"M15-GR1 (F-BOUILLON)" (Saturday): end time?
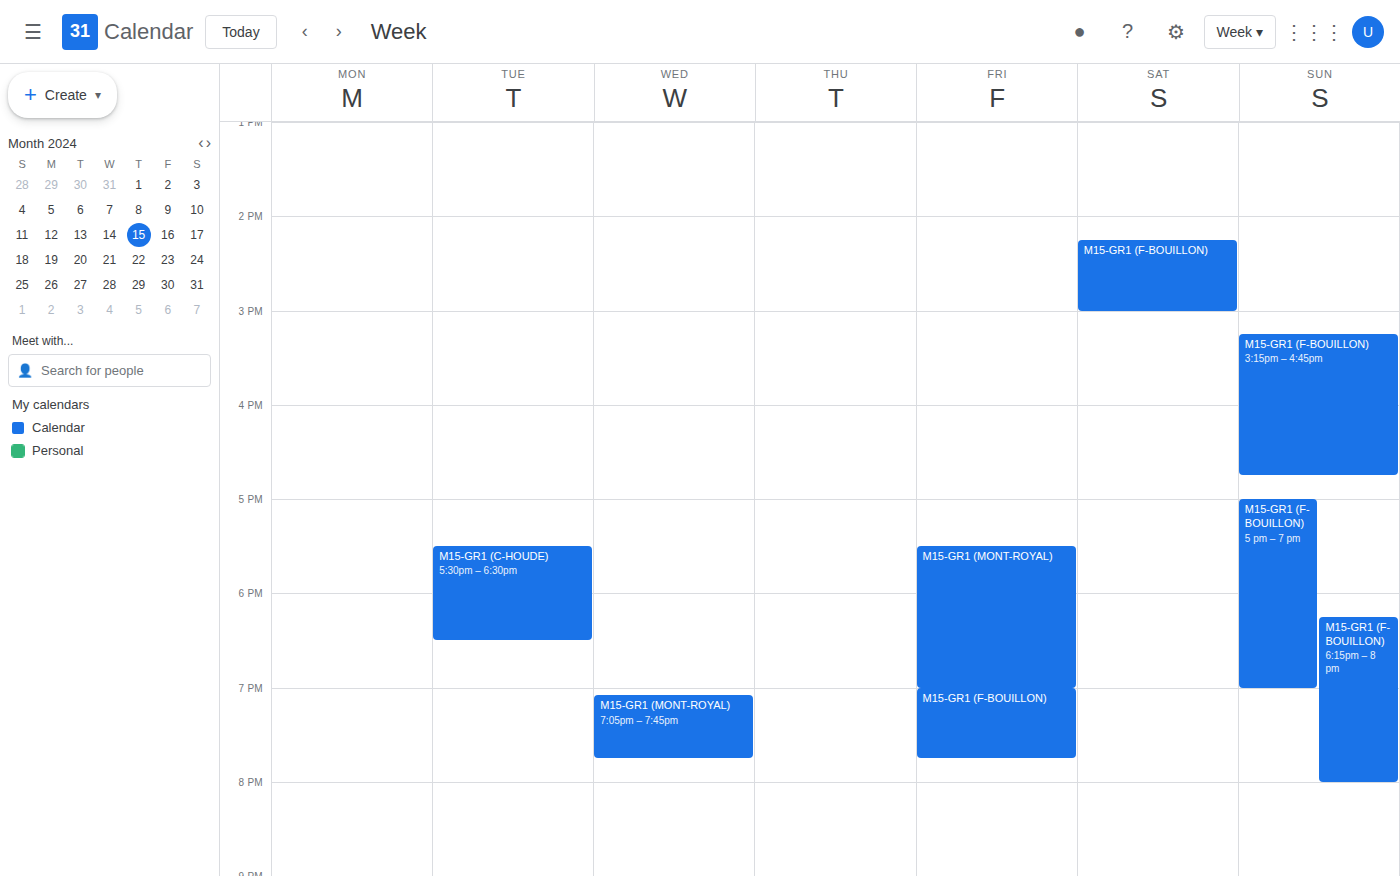
3:00 PM